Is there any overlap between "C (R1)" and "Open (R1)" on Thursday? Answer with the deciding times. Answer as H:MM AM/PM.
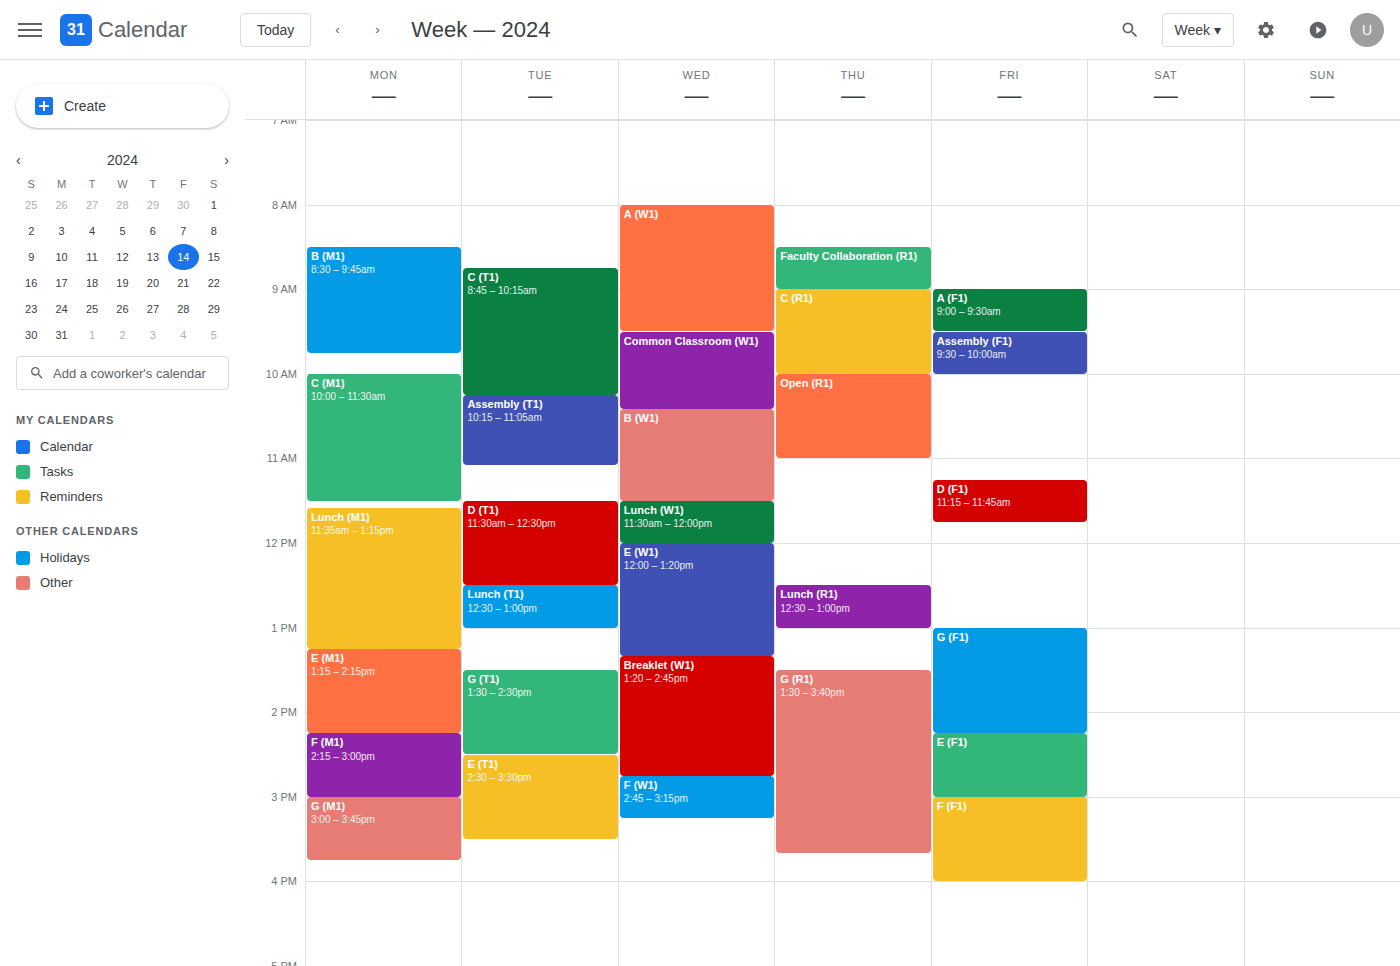
"C (R1)" ends at 10:00 AM, exactly when "Open (R1)" starts -- they touch but do not overlap.